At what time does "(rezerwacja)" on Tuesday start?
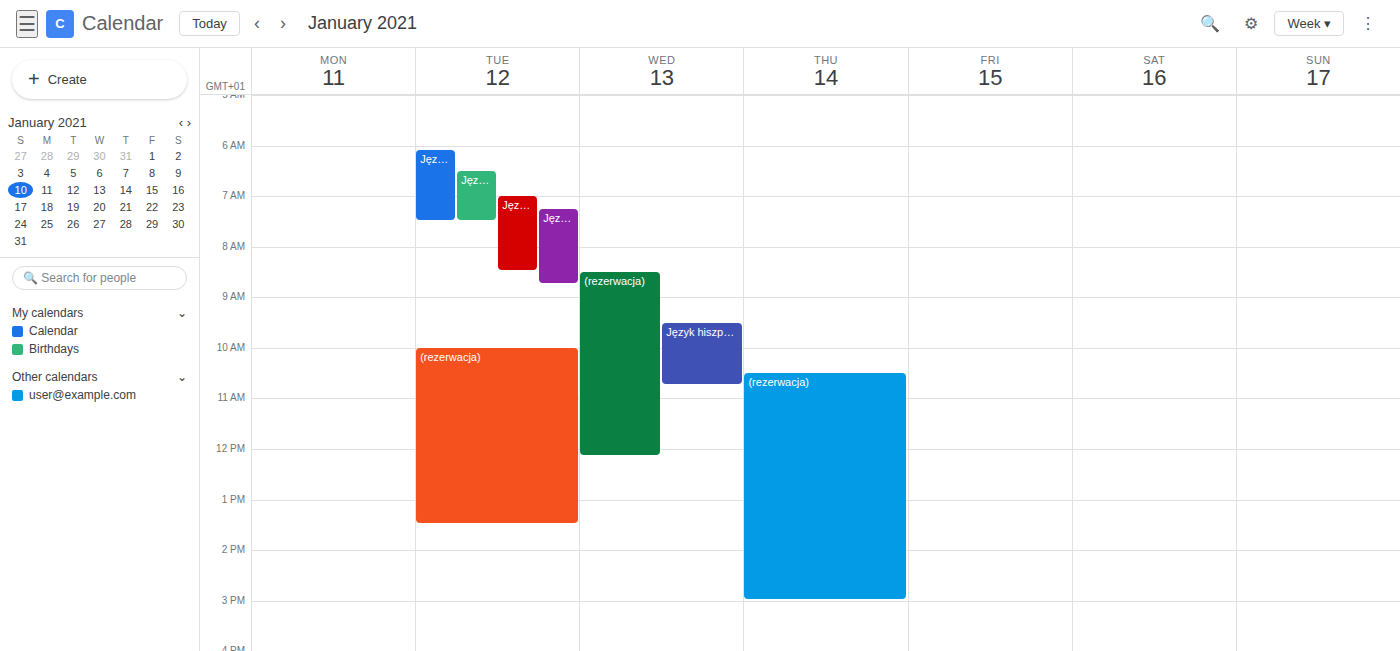
10:00 AM